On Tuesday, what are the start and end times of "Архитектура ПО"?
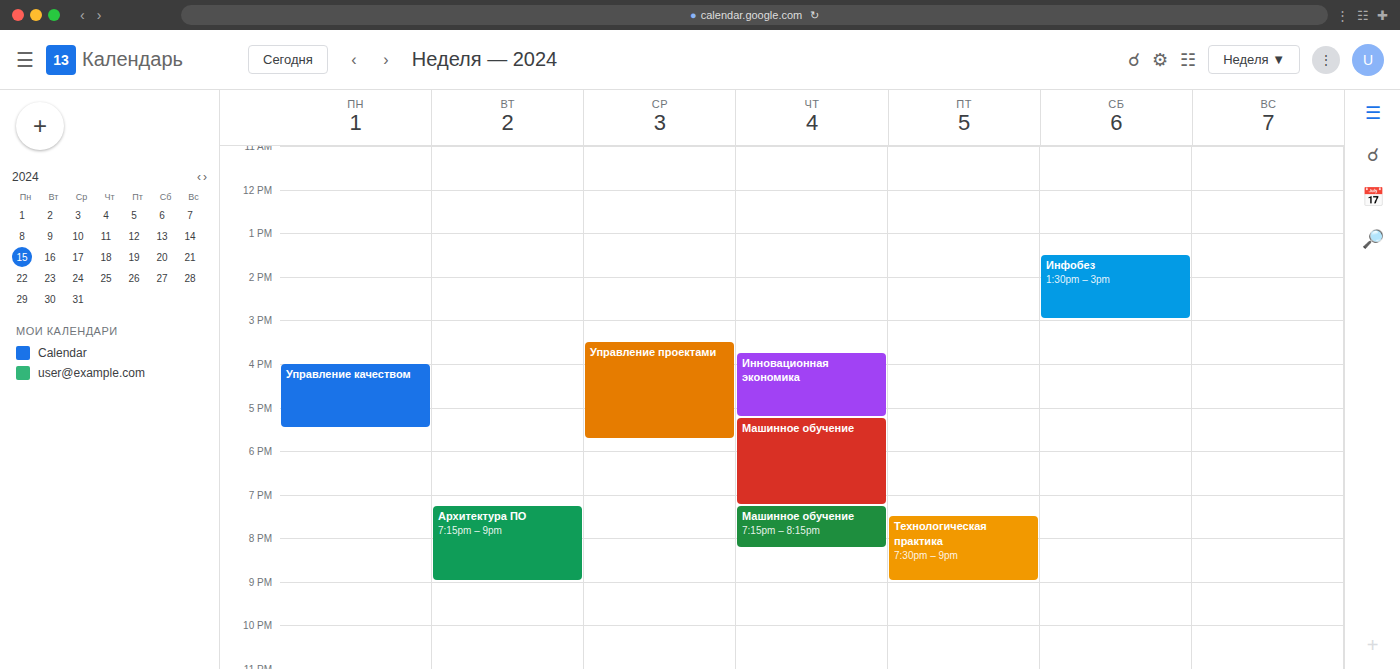
7:15 PM to 9:00 PM